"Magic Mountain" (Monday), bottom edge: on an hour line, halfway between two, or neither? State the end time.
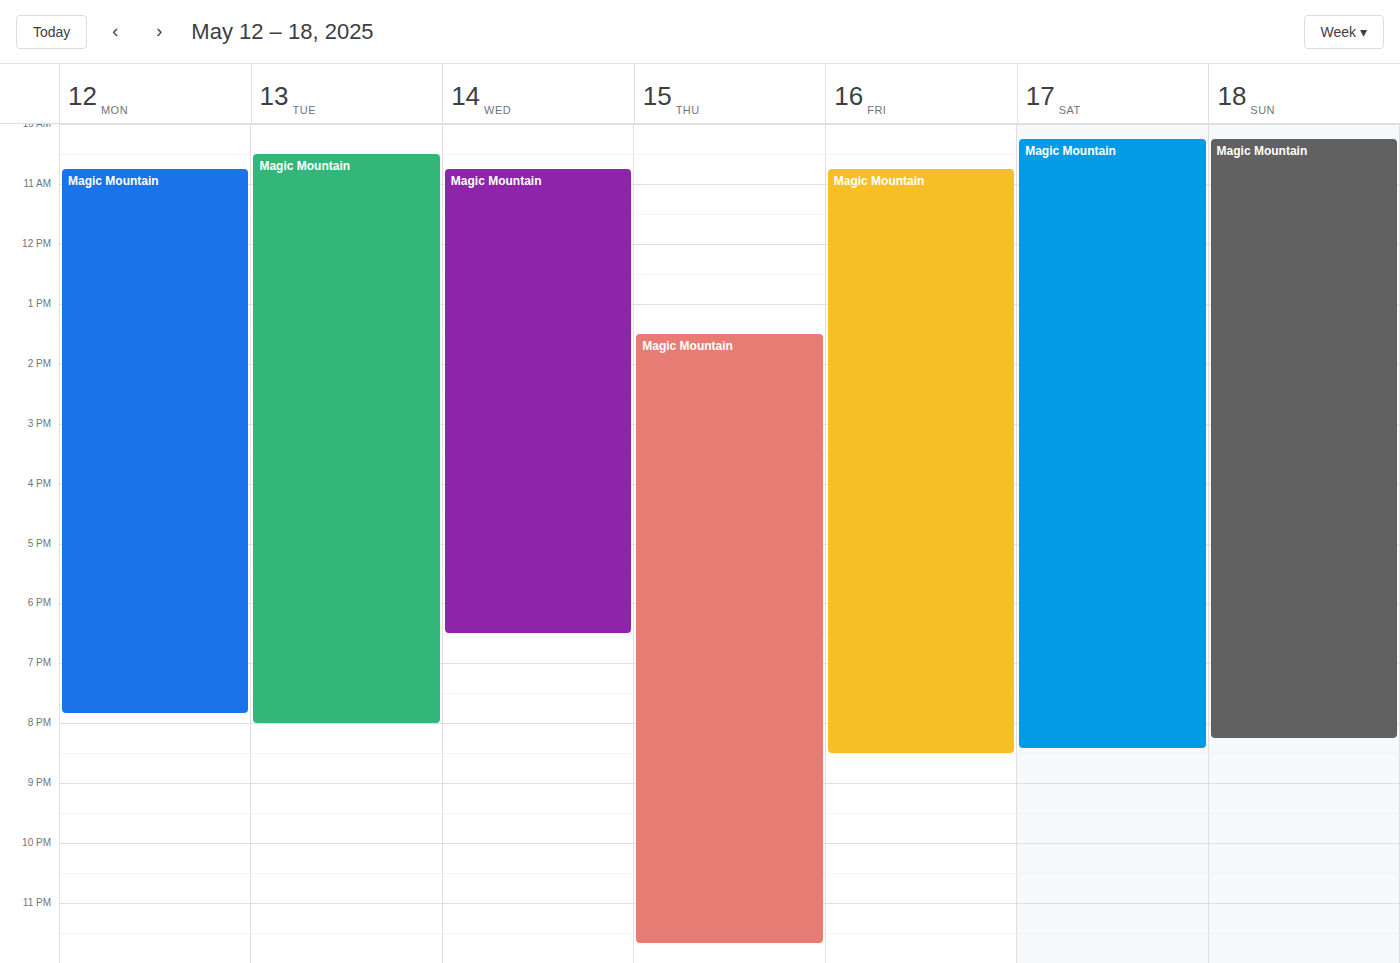
7:50 PM -- neither: 50 minutes below the 7 PM line and 10 minutes above the 8 PM line.